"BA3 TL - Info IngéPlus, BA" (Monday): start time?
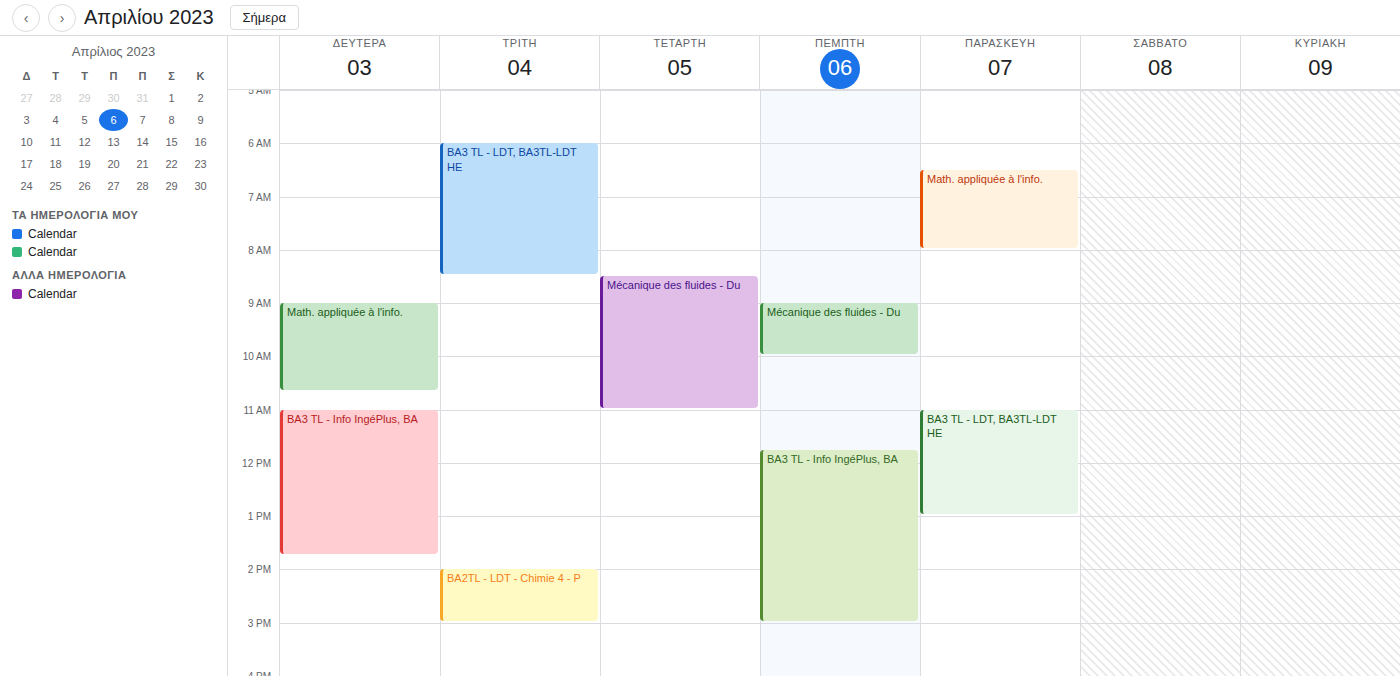
11:00